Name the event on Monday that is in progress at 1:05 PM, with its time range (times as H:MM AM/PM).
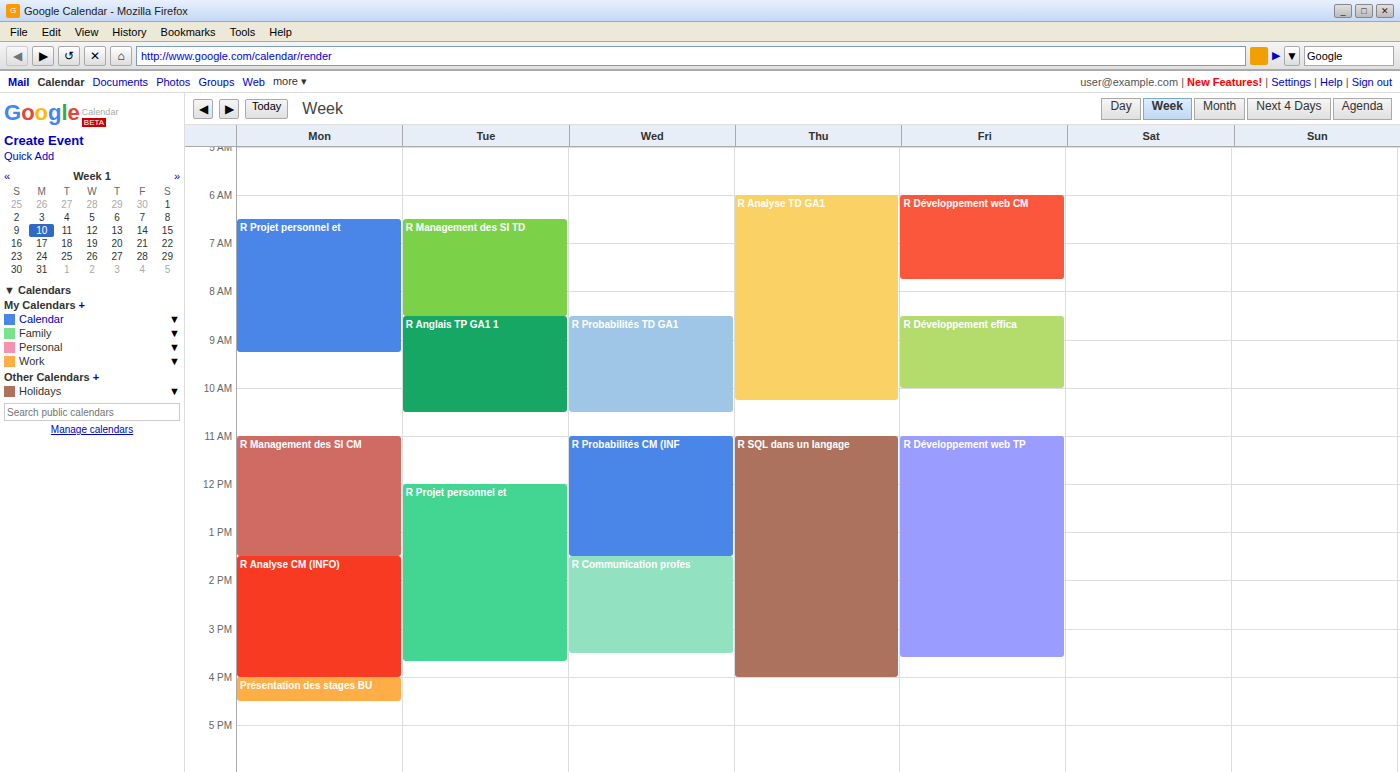
"R Management des SI CM", 11:00 AM to 1:30 PM